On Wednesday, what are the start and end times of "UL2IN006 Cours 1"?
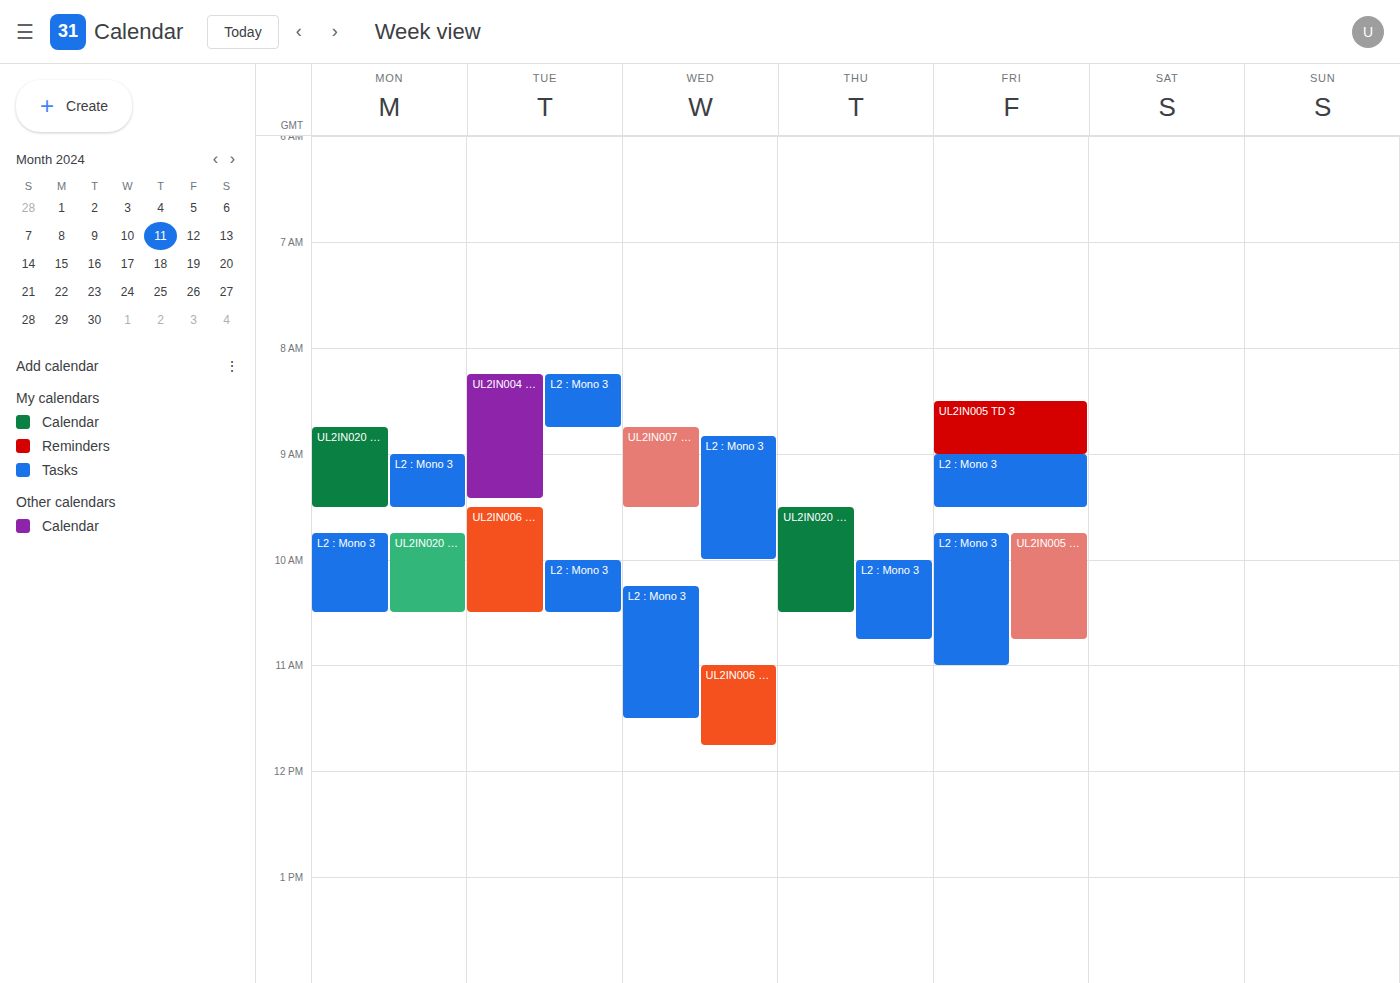
11:00 AM to 11:45 AM